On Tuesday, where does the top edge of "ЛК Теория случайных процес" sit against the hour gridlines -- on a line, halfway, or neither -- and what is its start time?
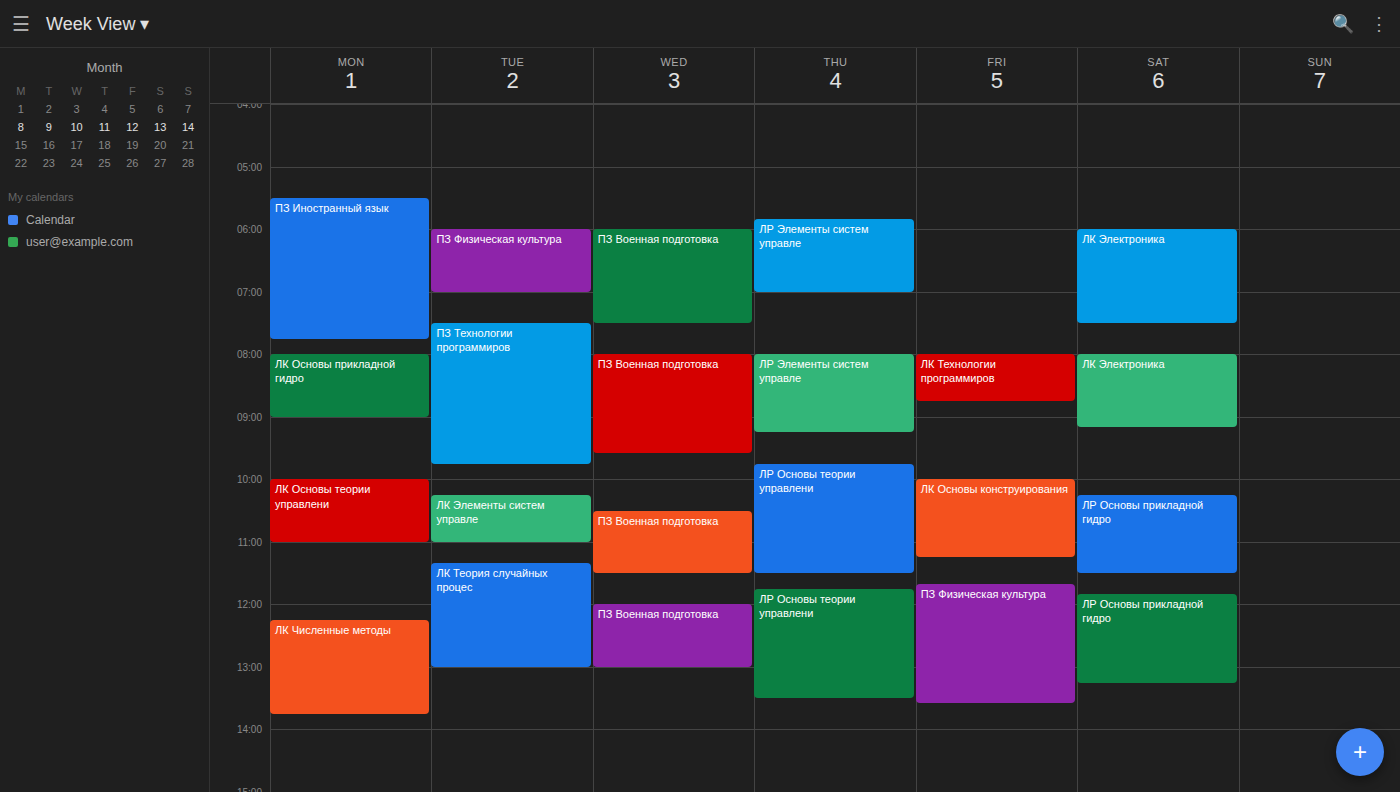
11:20 AM -- neither: 20 minutes below the 11 AM line and 40 minutes above the 12 PM line.